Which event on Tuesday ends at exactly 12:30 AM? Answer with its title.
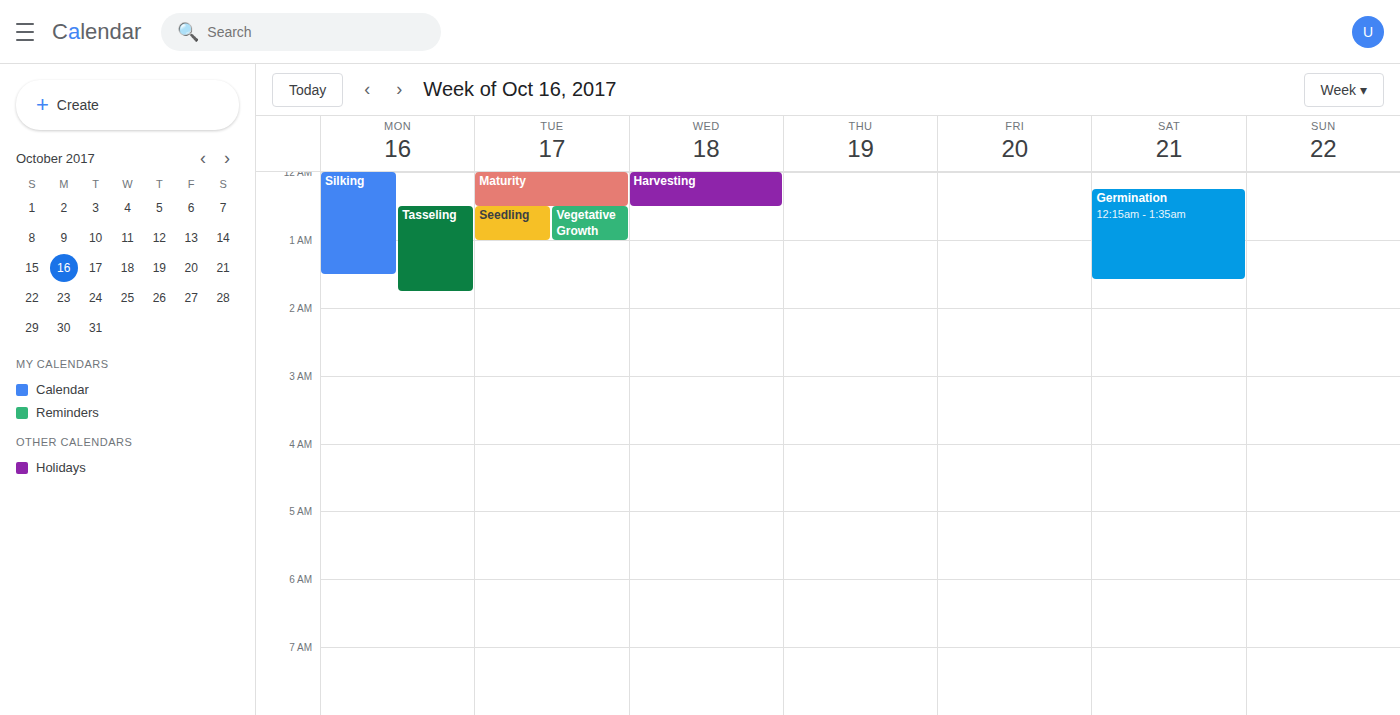
"Maturity"